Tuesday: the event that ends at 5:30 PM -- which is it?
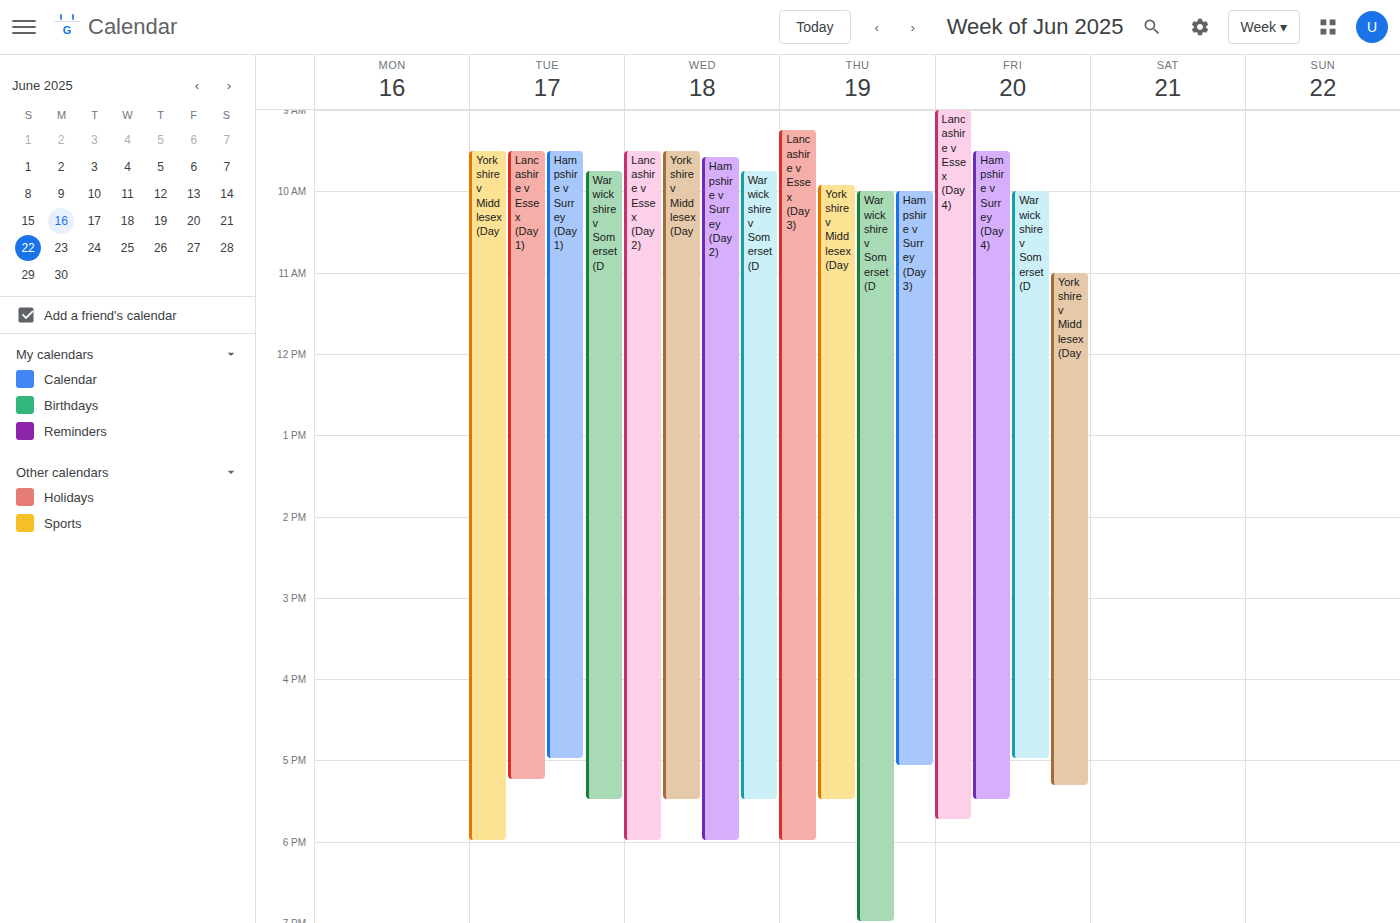
"Warwickshire v Somerset (D"